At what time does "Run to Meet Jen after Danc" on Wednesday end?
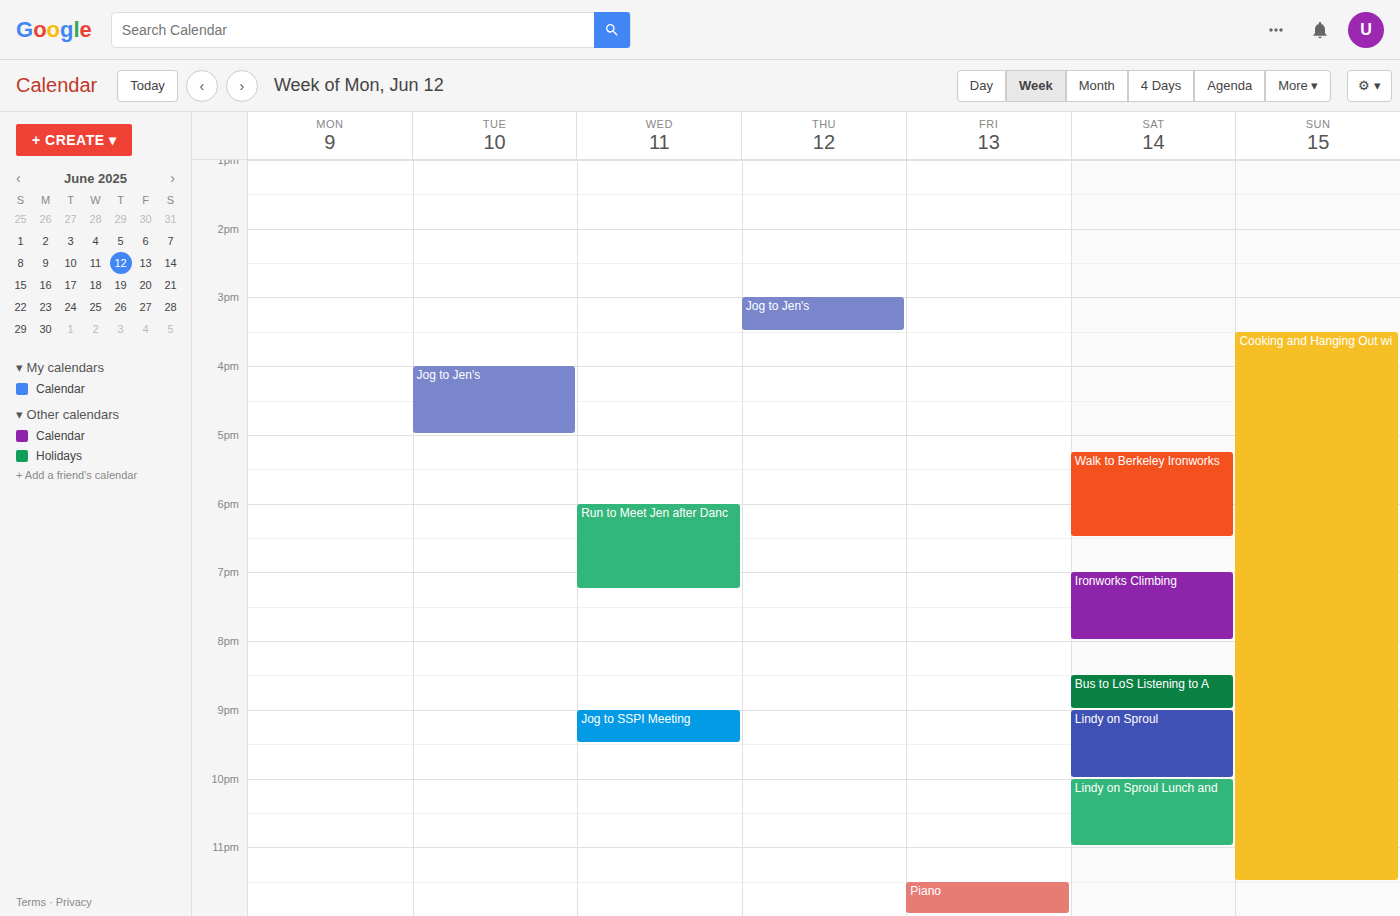
7:15 PM